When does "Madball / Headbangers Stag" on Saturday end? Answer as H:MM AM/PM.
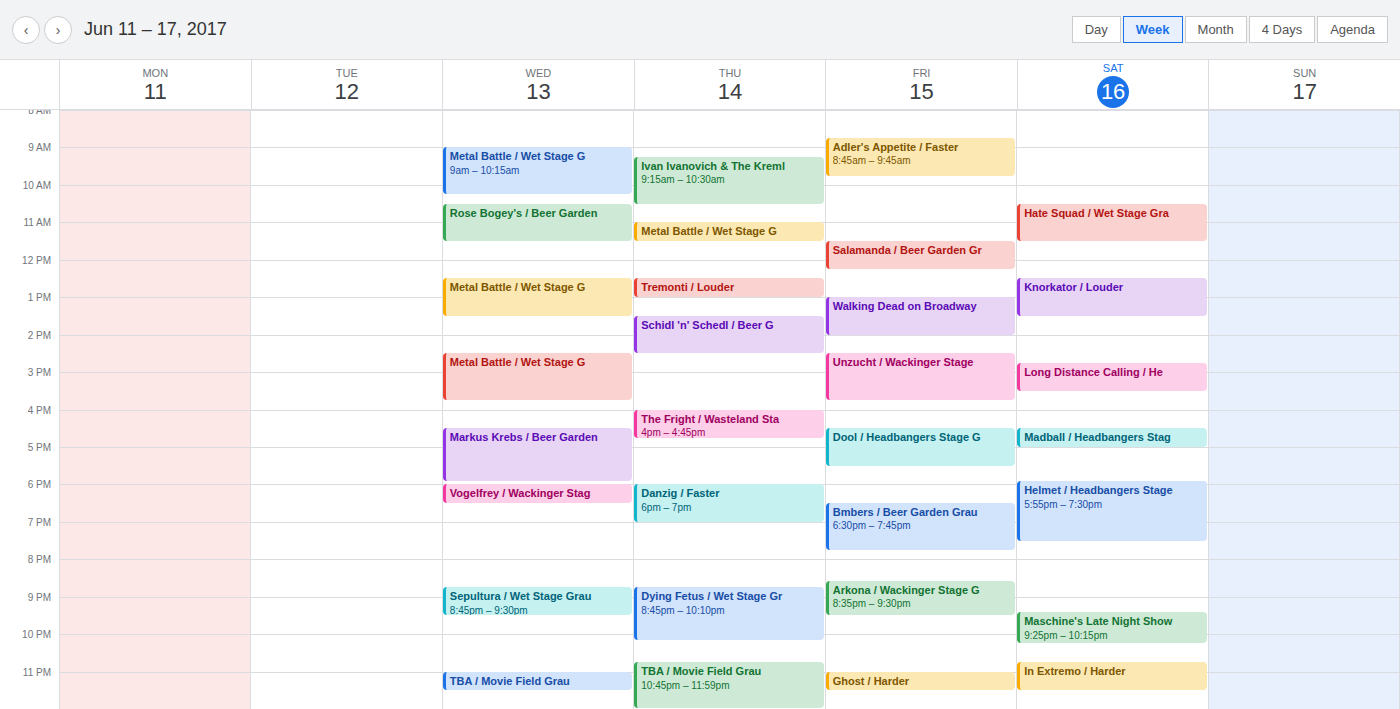
5:00 PM